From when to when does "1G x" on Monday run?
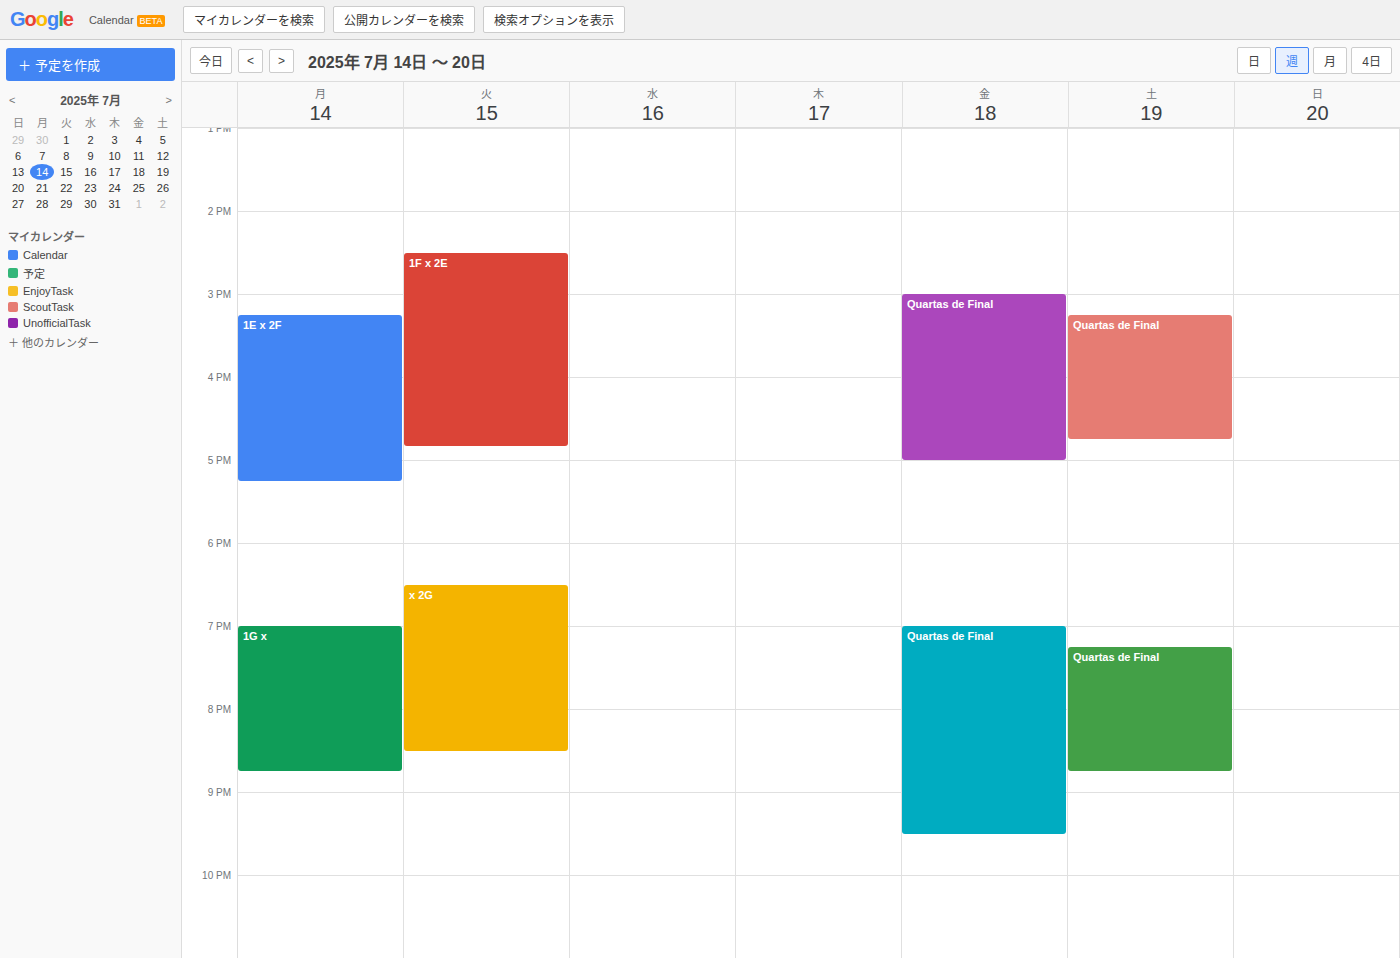
7:00 PM to 8:45 PM